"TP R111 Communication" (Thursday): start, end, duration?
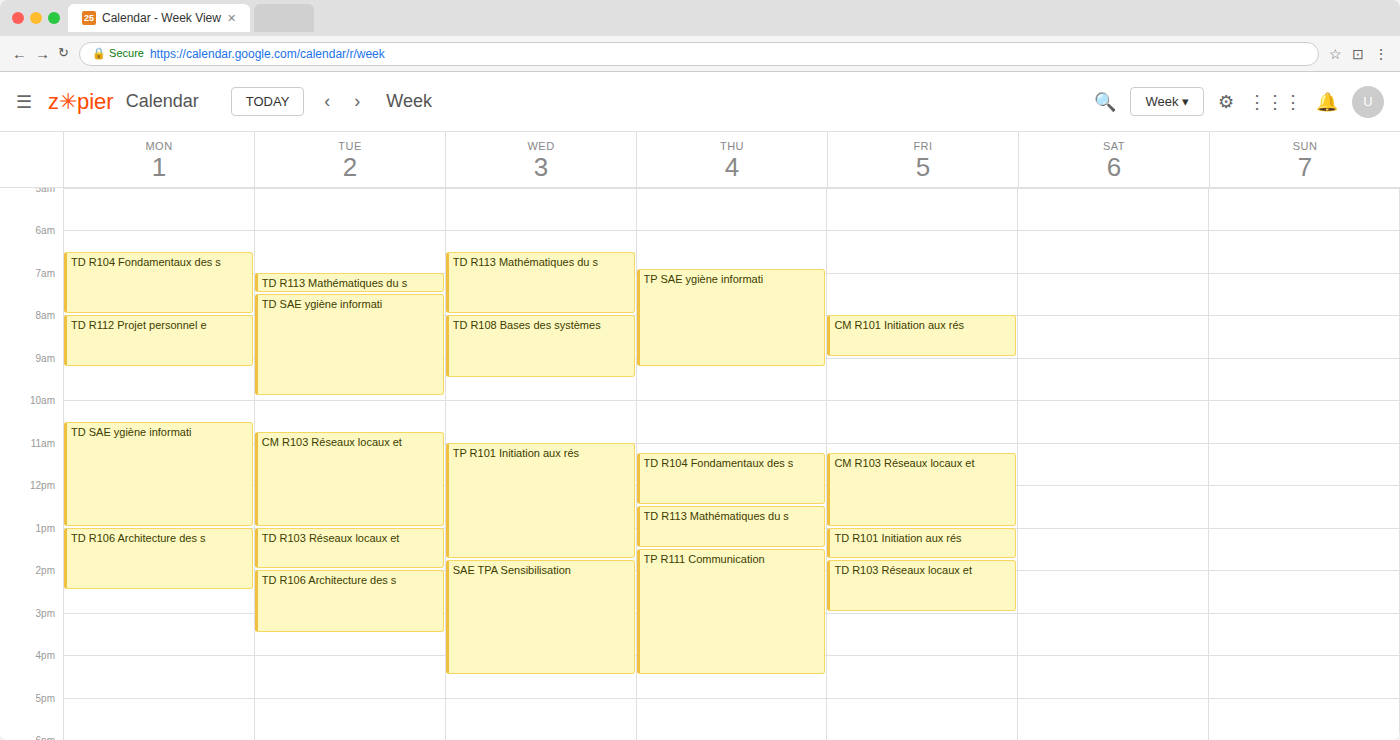
1:30 PM to 4:30 PM, 3 hours